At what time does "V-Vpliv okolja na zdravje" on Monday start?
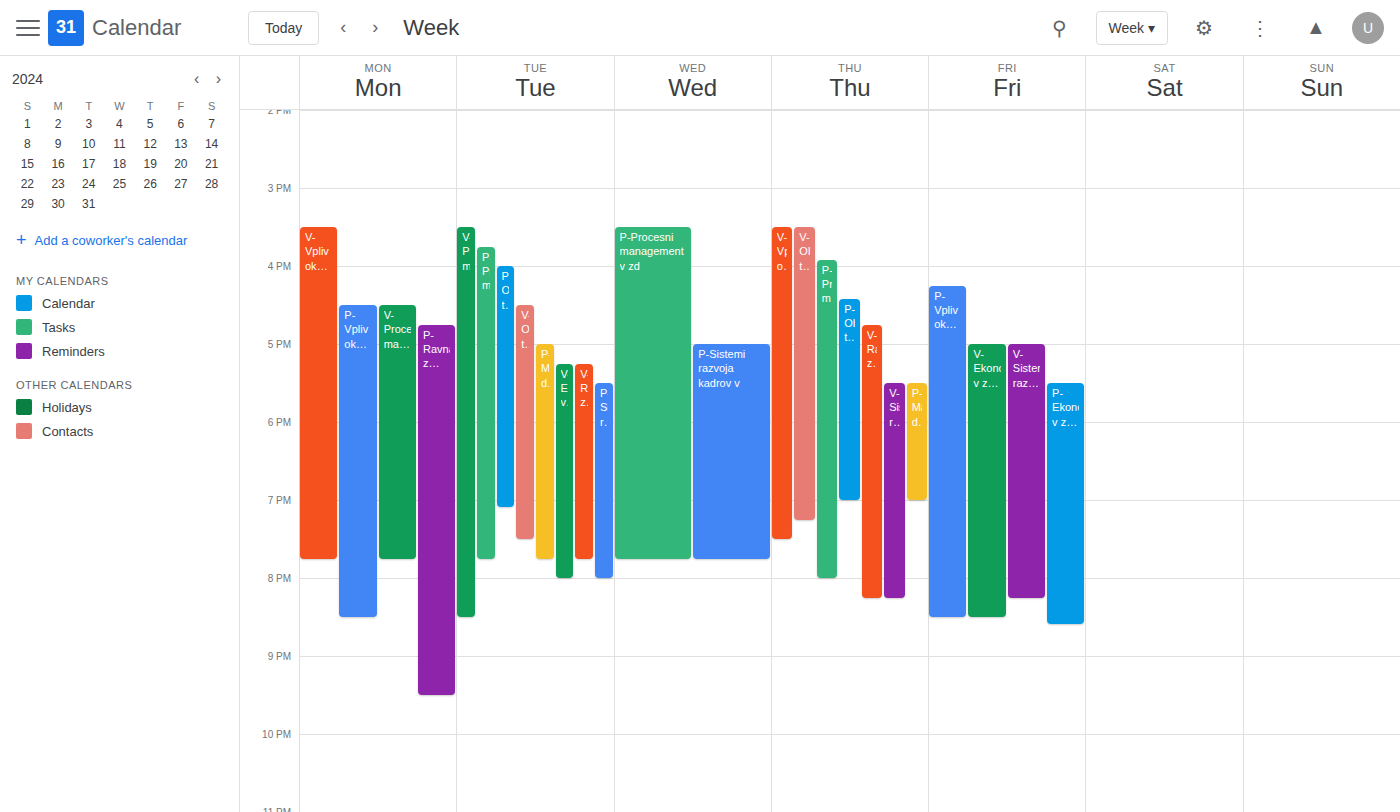
3:30 PM